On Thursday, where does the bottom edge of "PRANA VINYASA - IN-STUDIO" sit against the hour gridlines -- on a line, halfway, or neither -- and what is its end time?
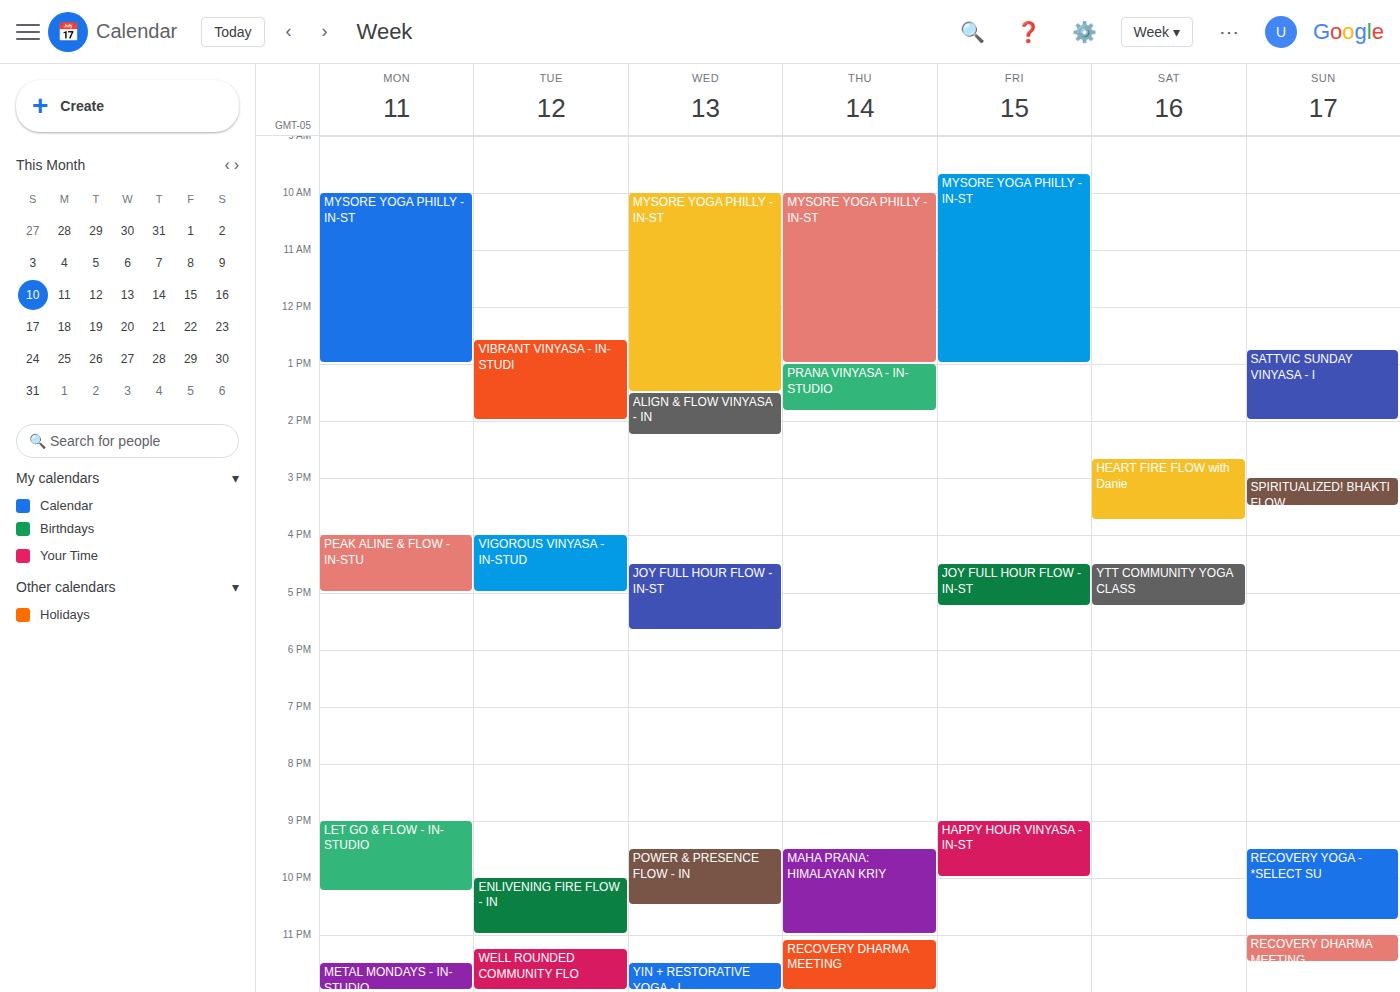
1:50 PM -- neither: 50 minutes below the 1 PM line and 10 minutes above the 2 PM line.